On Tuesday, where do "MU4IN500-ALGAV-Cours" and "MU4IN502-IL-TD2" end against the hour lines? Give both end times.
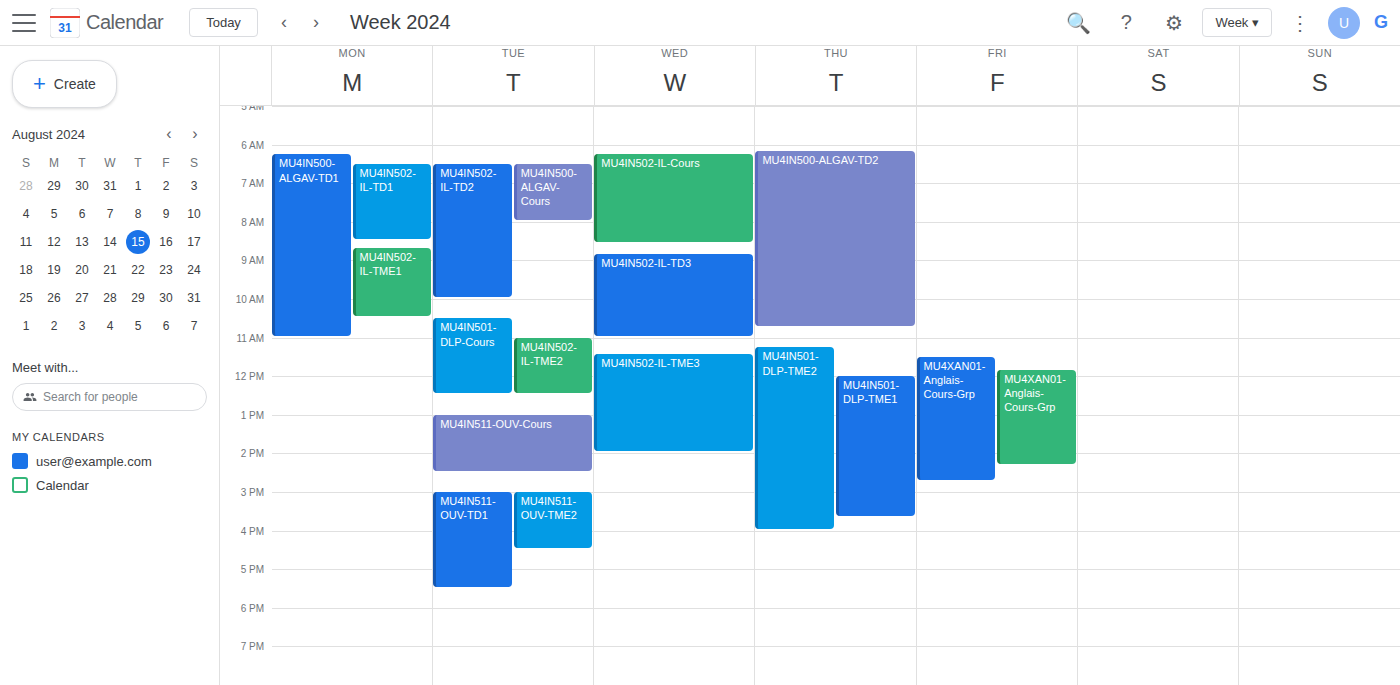
"MU4IN500-ALGAV-Cours": 8:00 AM, exactly on the 8 AM line. "MU4IN502-IL-TD2": 10:00 AM, exactly on the 10 AM line.